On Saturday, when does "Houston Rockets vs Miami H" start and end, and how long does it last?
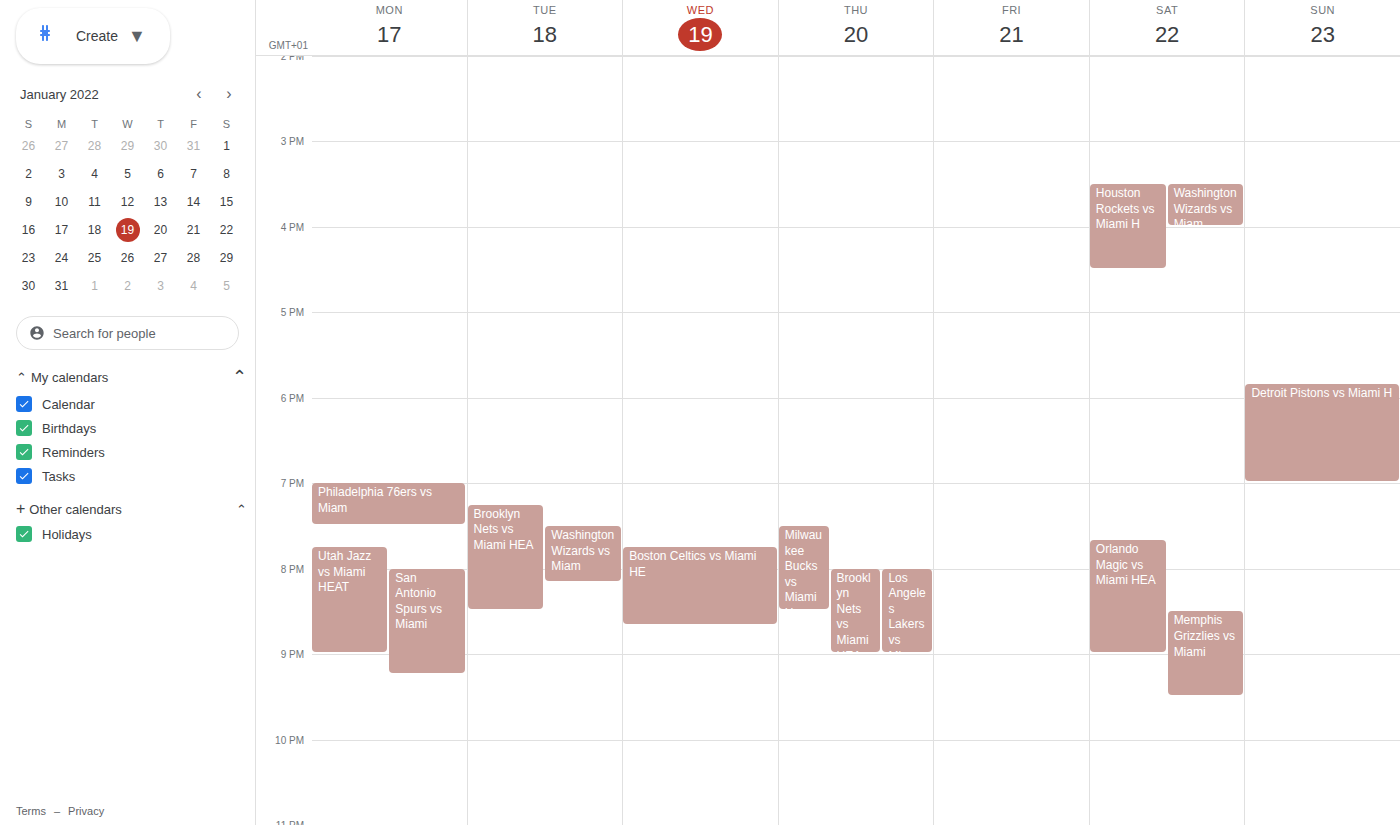
3:30 PM to 4:30 PM, 1 hour